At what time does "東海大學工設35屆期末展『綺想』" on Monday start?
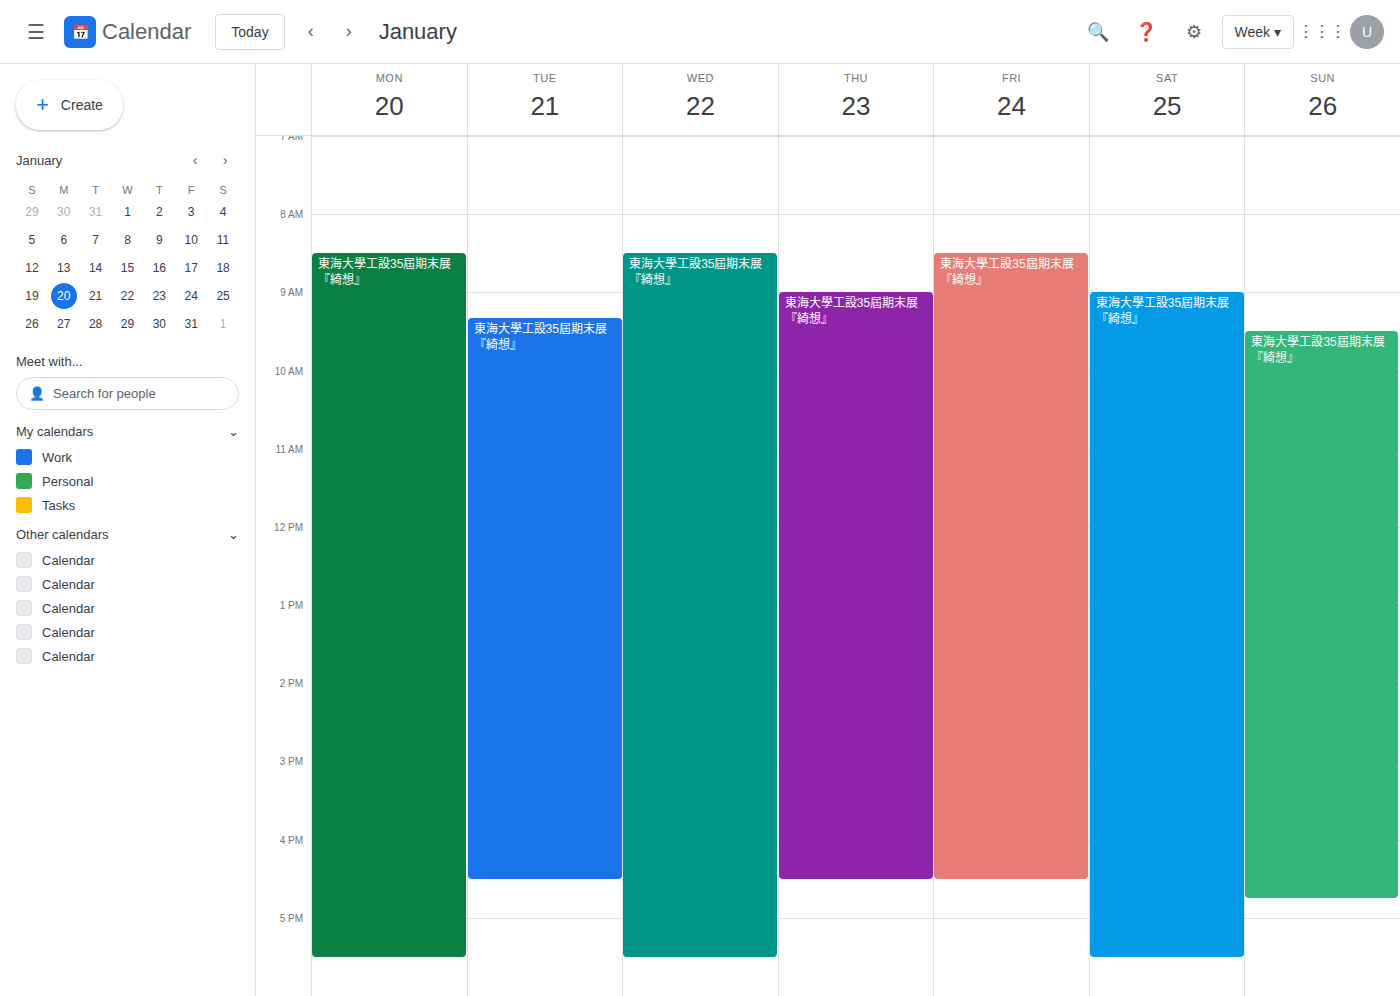
8:30 AM